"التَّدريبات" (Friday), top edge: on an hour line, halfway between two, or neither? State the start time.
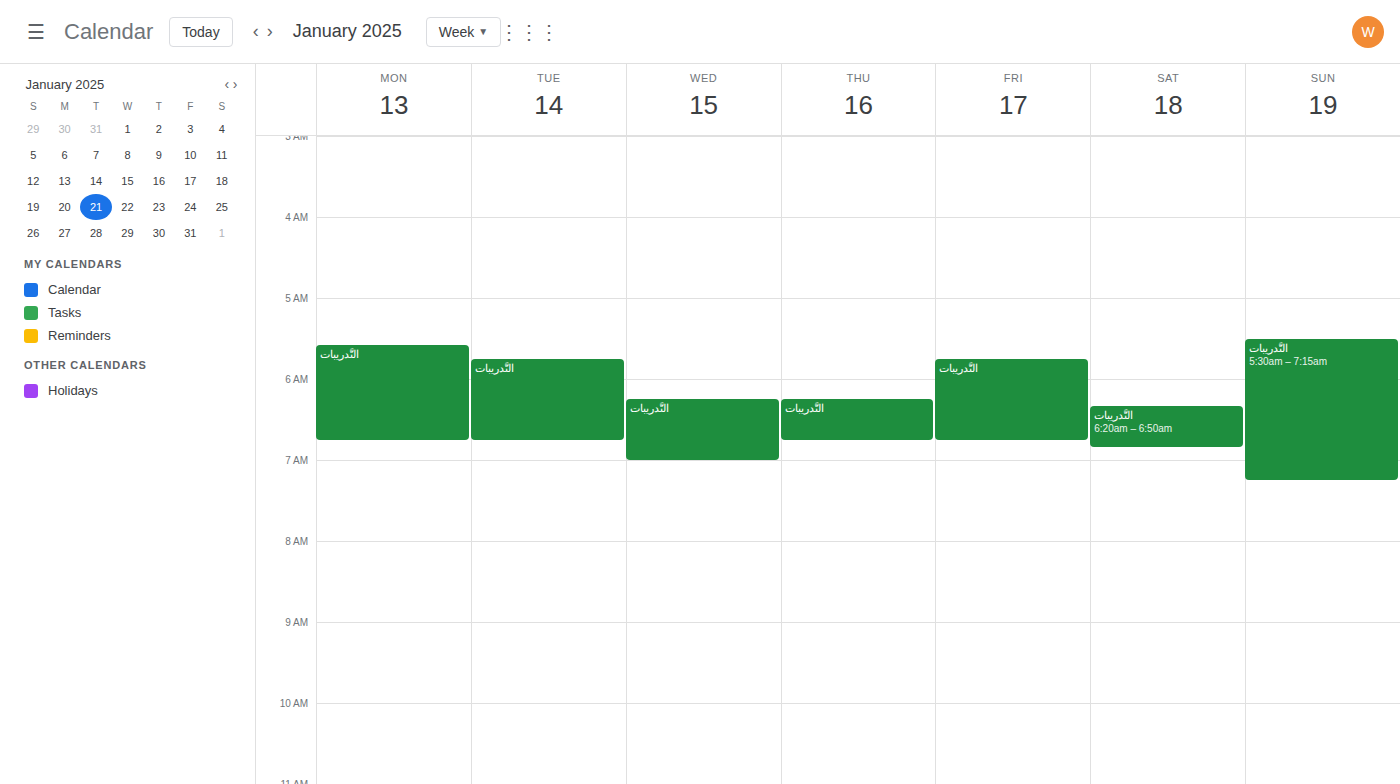
5:45 AM -- neither: three quarters of the way from the 5 AM line to the 6 AM line.